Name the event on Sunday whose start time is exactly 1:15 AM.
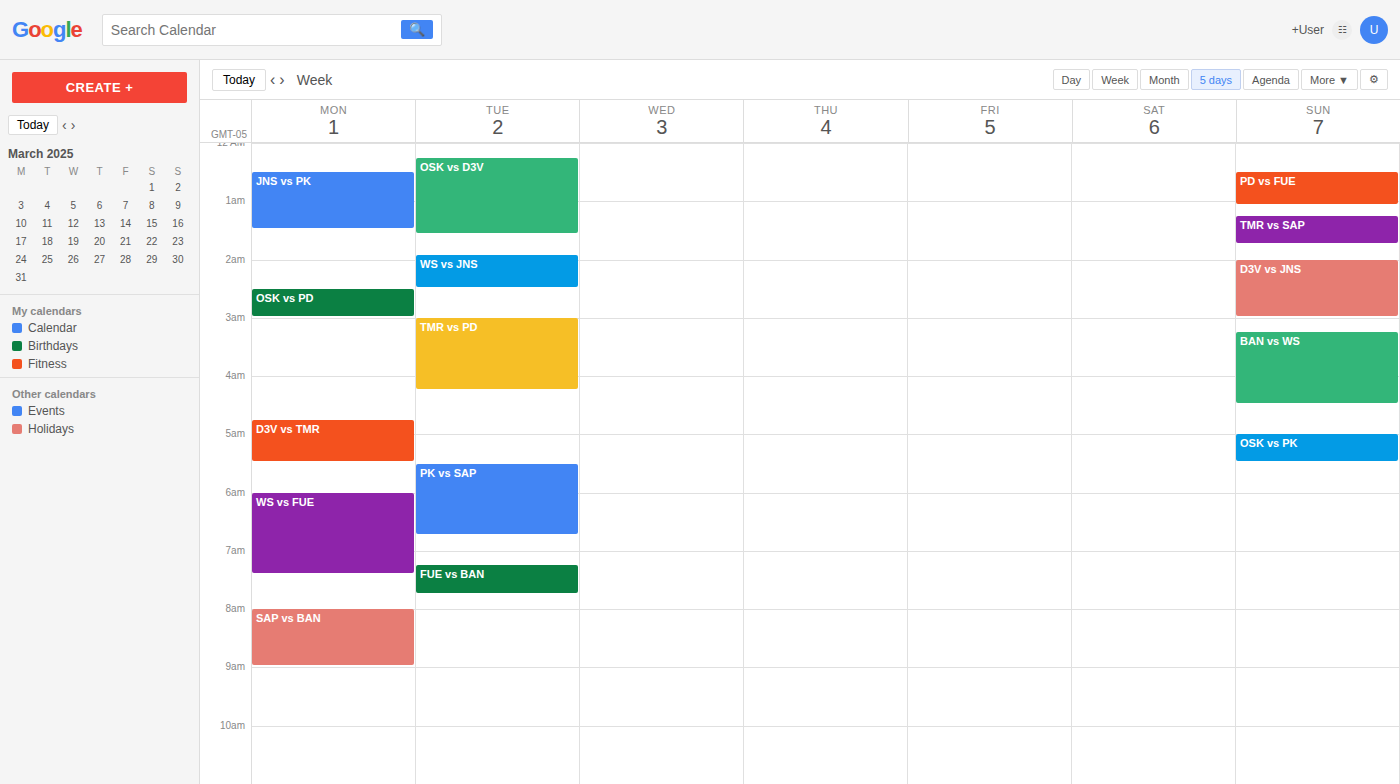
"TMR vs SAP"